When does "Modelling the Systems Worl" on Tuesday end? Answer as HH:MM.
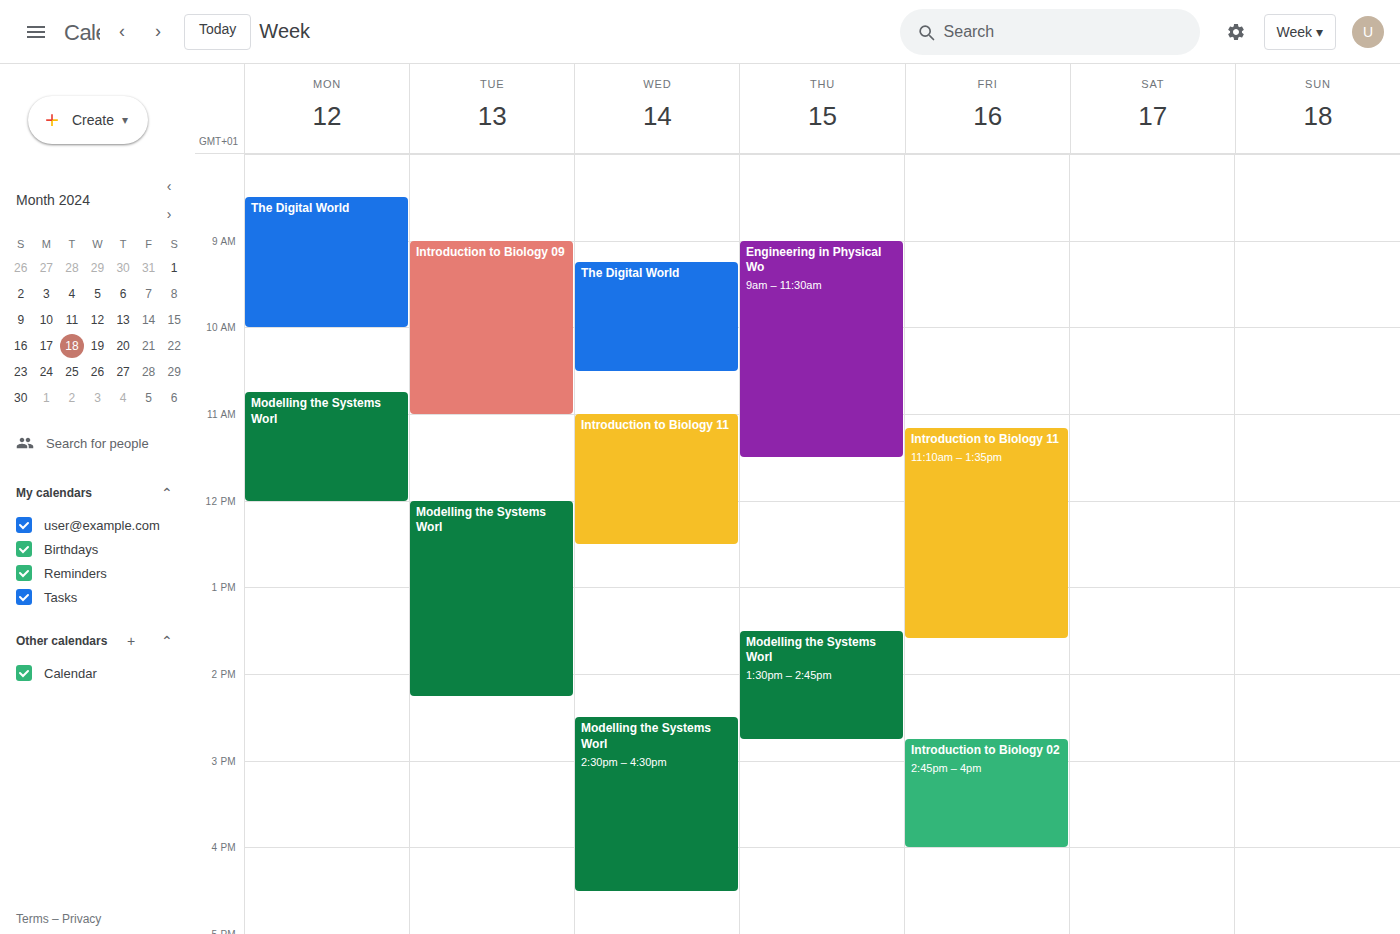
14:15